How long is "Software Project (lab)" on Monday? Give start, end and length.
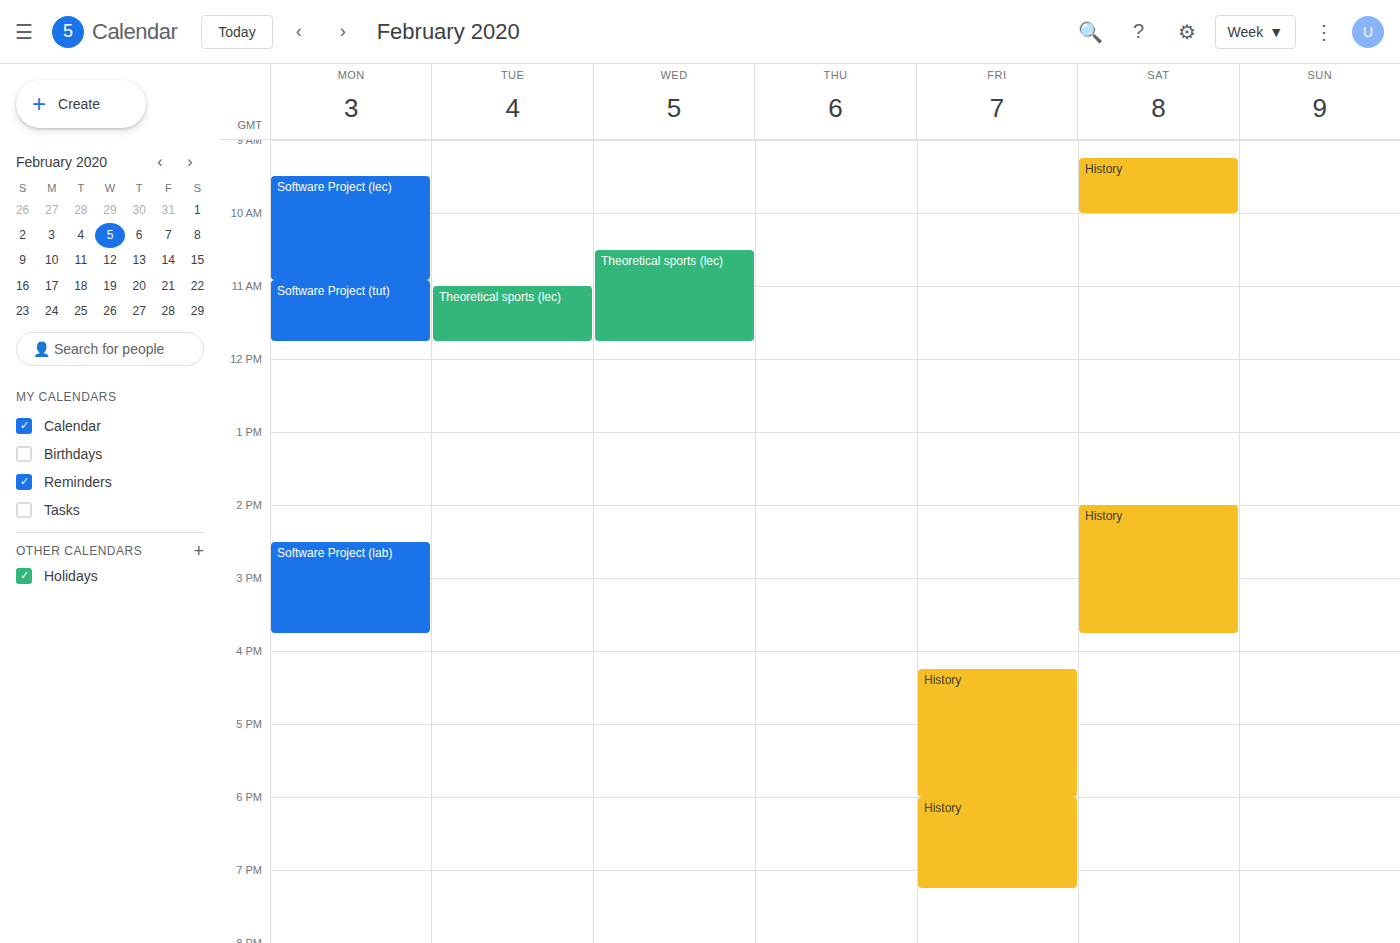
2:30 PM to 3:45 PM, 1 hour 15 minutes